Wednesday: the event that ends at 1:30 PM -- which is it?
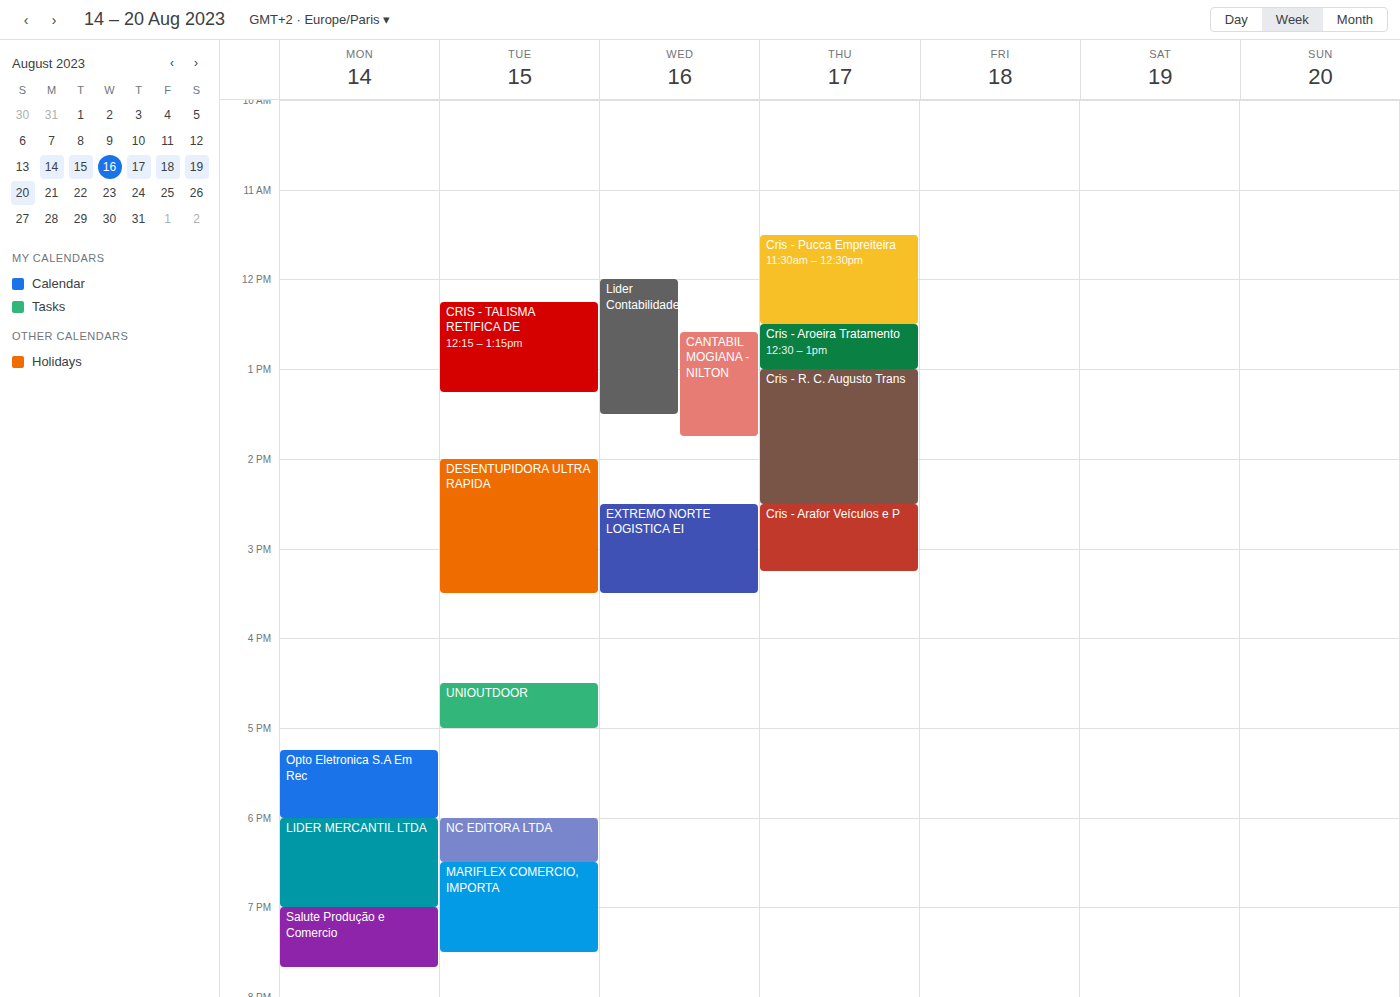
"Lider Contabilidade"